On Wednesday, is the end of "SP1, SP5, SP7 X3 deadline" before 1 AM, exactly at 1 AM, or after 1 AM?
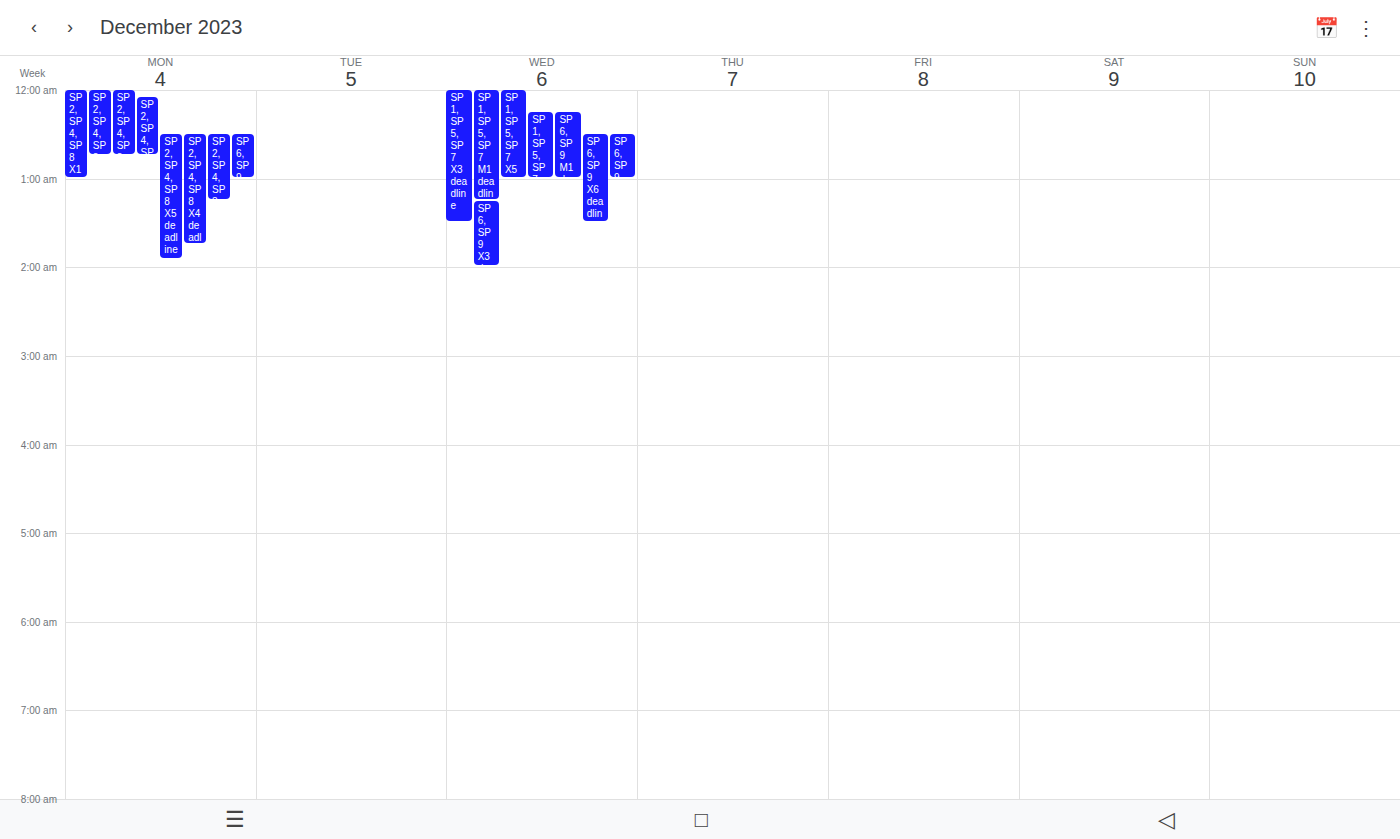
1:30 AM -- after 1 AM, 30 minutes below the 1 AM line.